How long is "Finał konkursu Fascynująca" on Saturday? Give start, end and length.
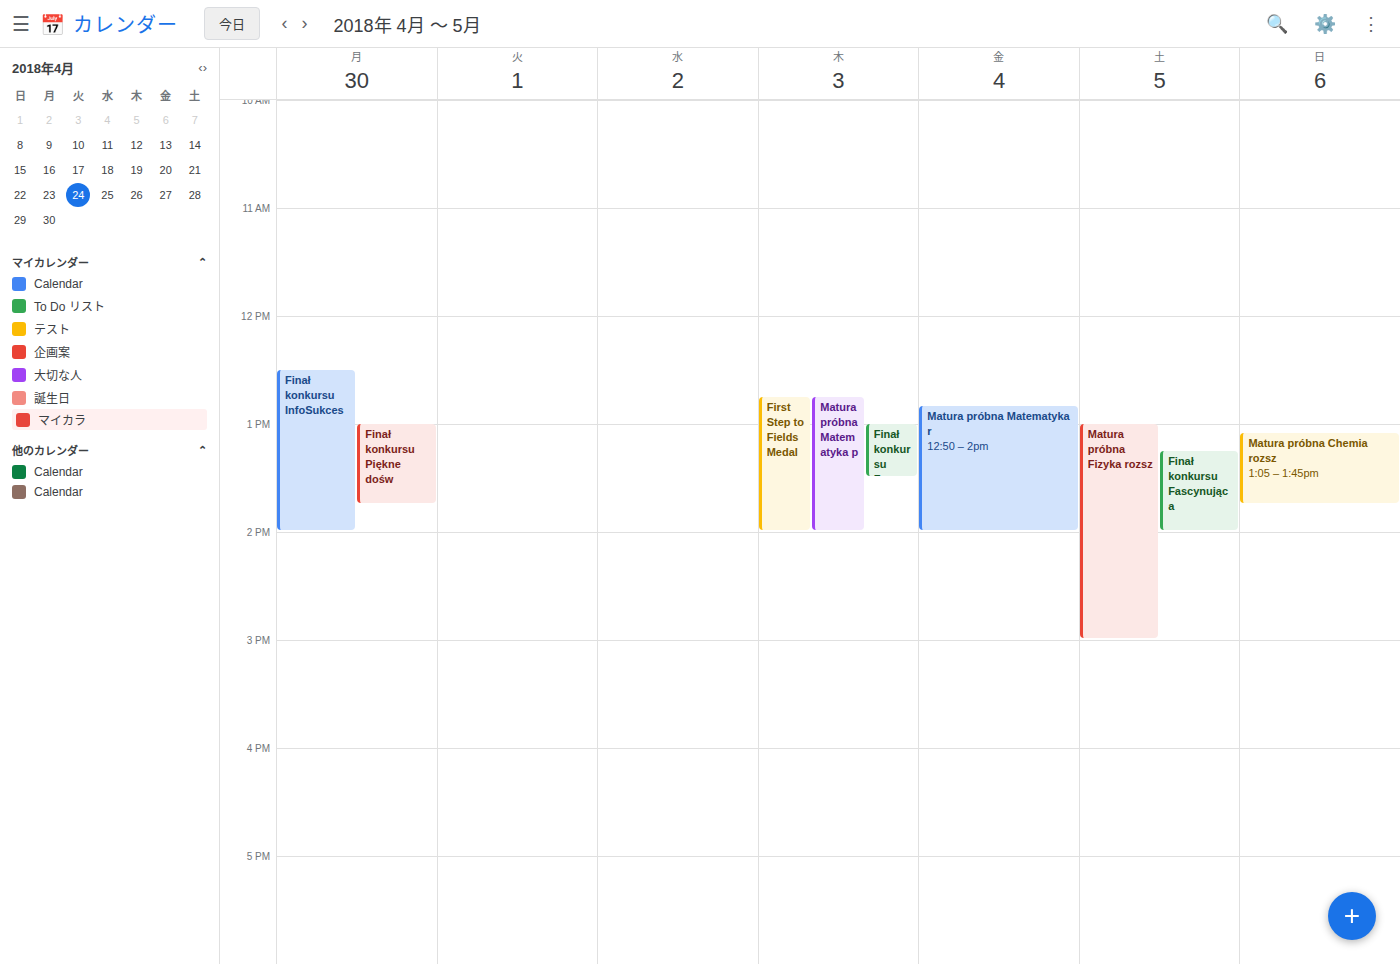
1:15 PM to 2:00 PM, 45 minutes